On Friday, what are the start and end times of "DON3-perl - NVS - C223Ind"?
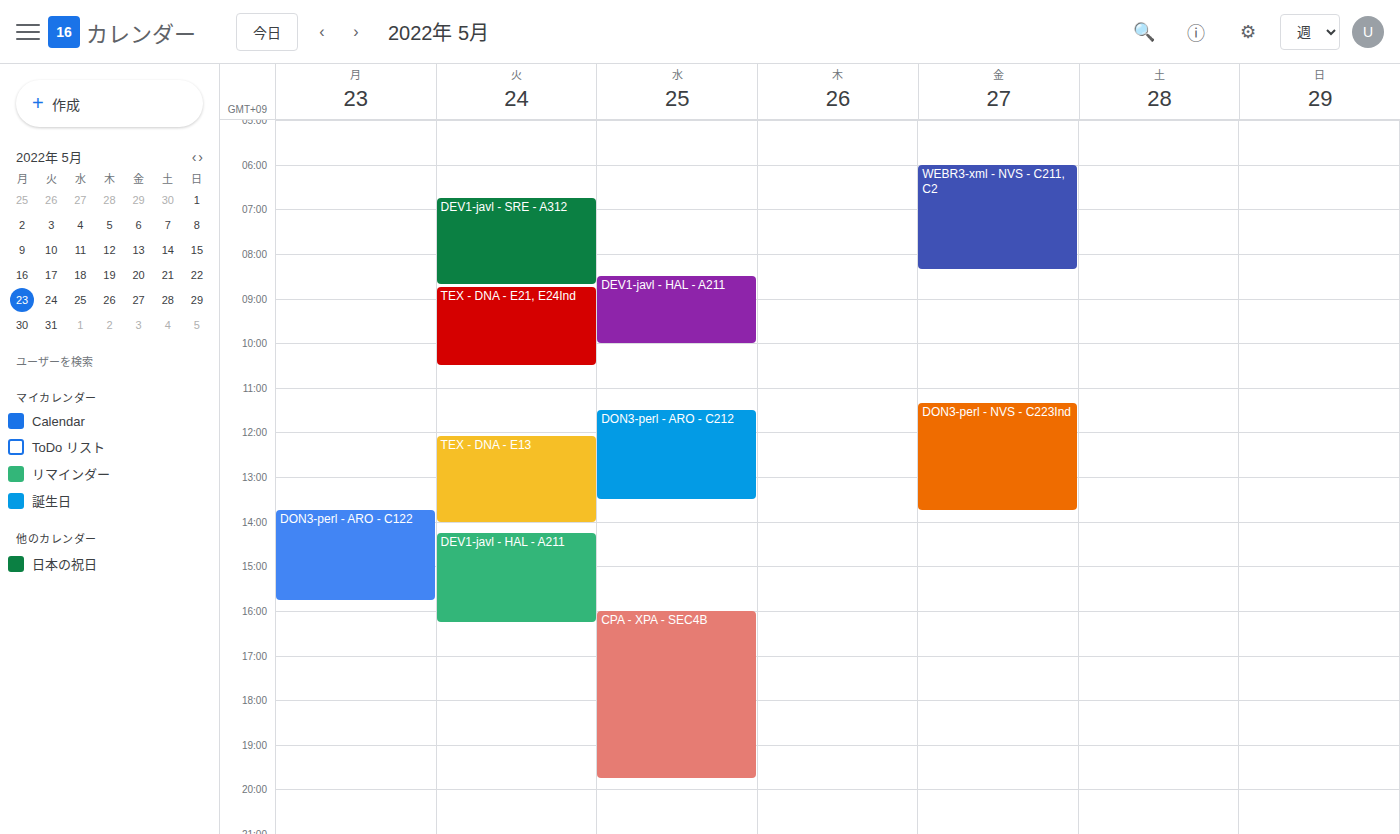
11:20 AM to 1:45 PM